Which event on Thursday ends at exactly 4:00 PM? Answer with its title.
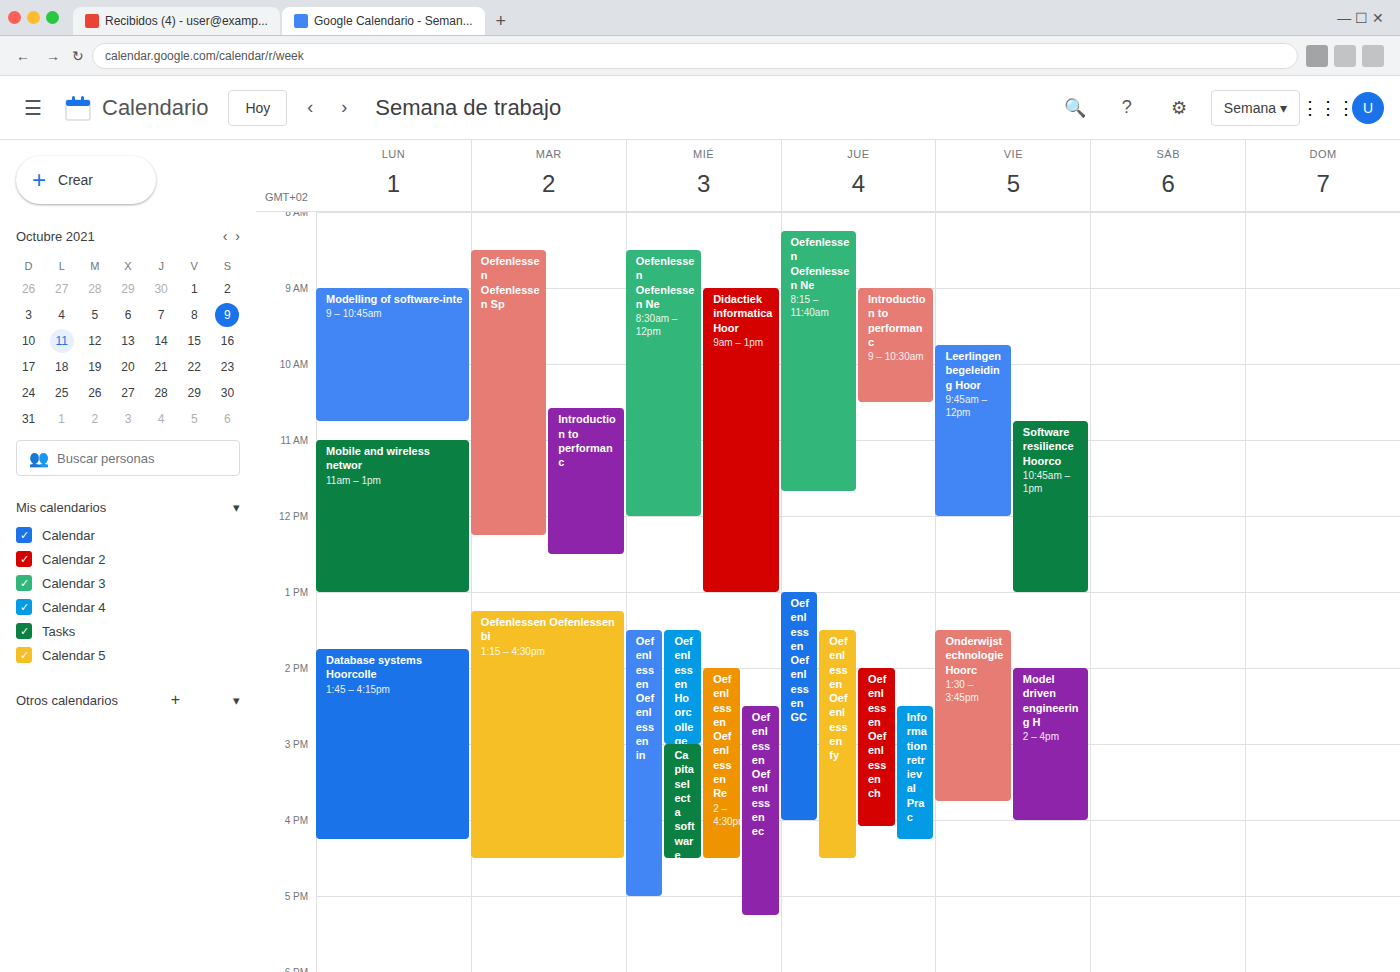
"Oefenlessen Oefenlessen GC"